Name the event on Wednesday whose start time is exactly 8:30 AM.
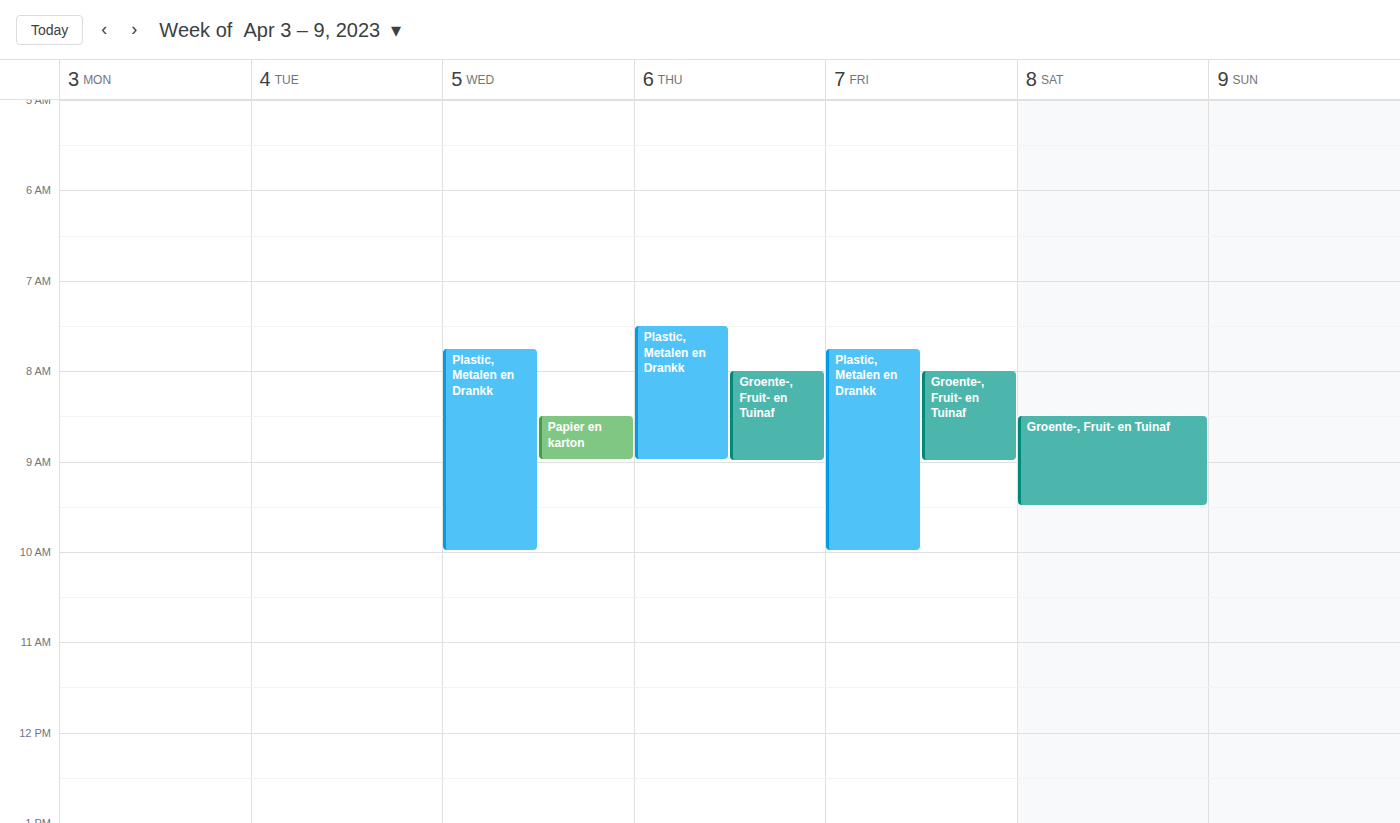
"Papier en karton"